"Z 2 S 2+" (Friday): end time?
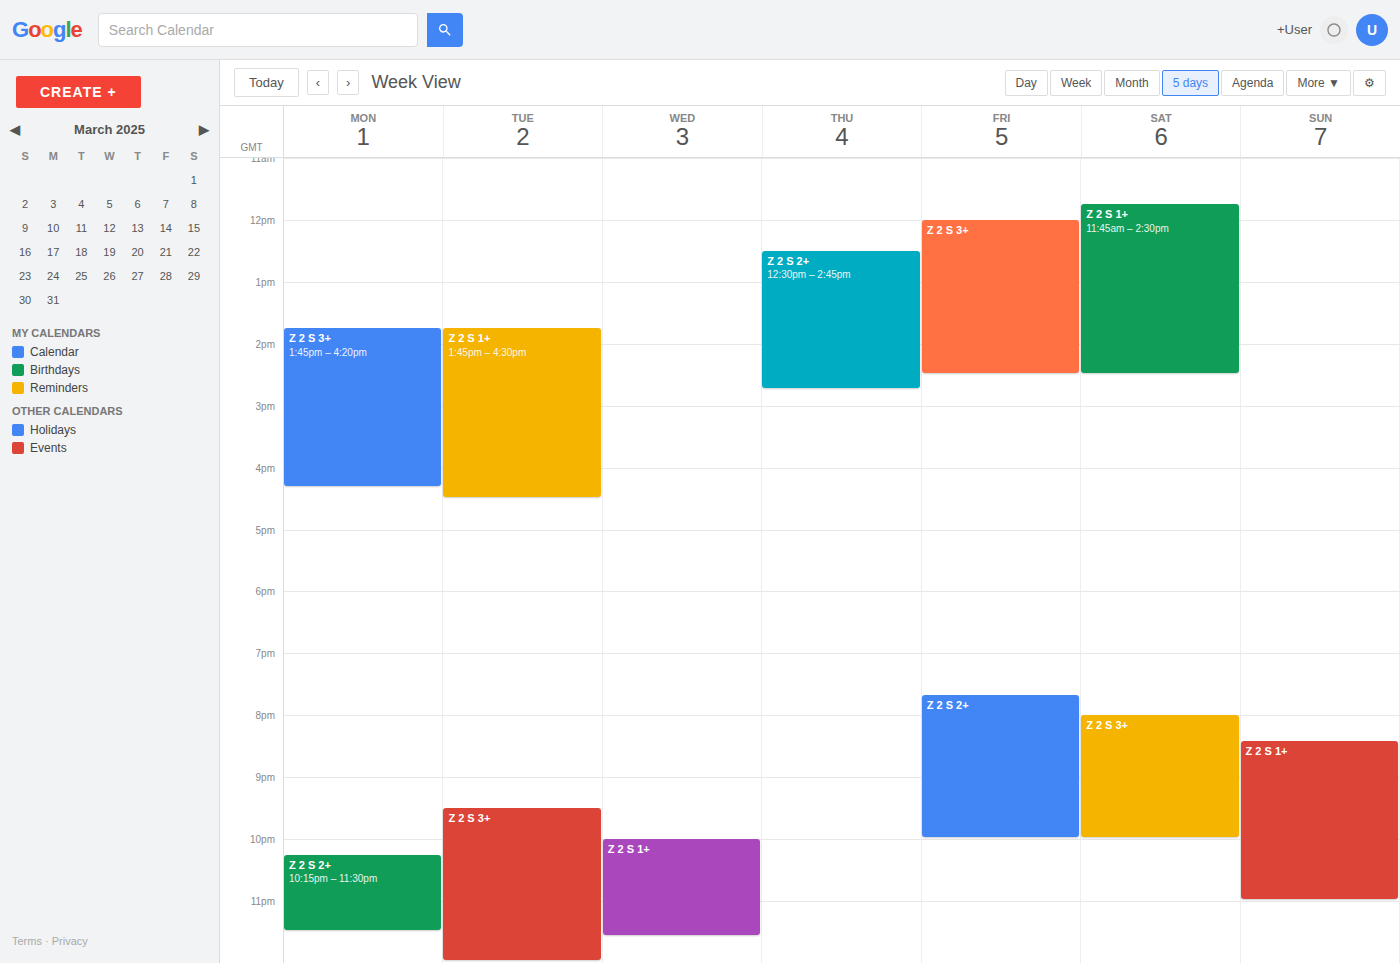
10:00 PM